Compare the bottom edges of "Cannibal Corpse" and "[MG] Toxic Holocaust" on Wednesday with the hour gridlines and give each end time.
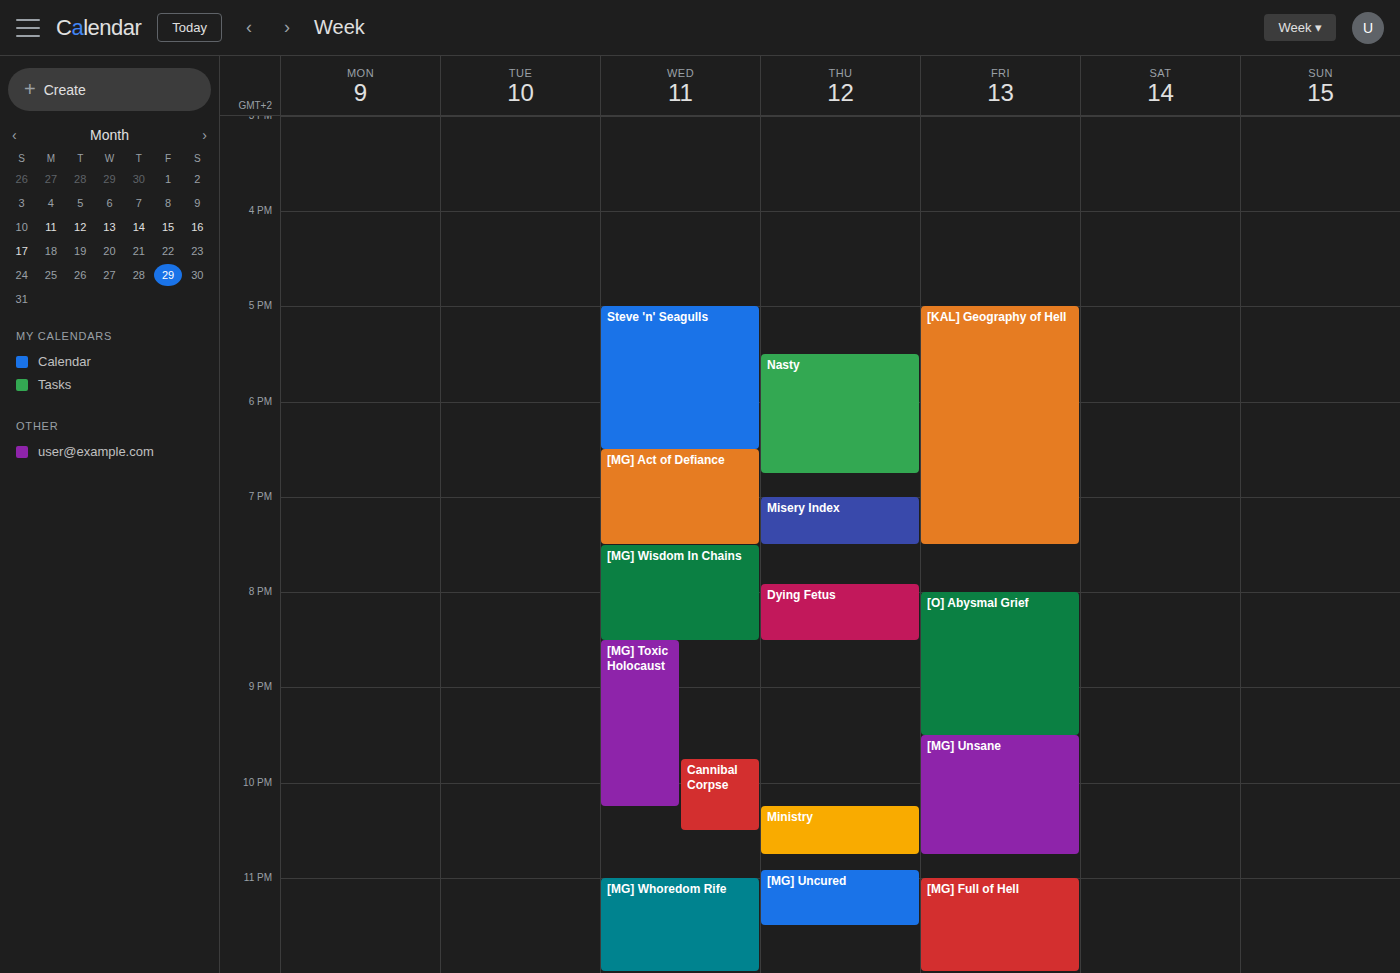
"Cannibal Corpse": 22:30, halfway between the 22:00 and 23:00 lines. "[MG] Toxic Holocaust": 22:15, neither: a quarter of the way from the 22:00 line to the 23:00 line.